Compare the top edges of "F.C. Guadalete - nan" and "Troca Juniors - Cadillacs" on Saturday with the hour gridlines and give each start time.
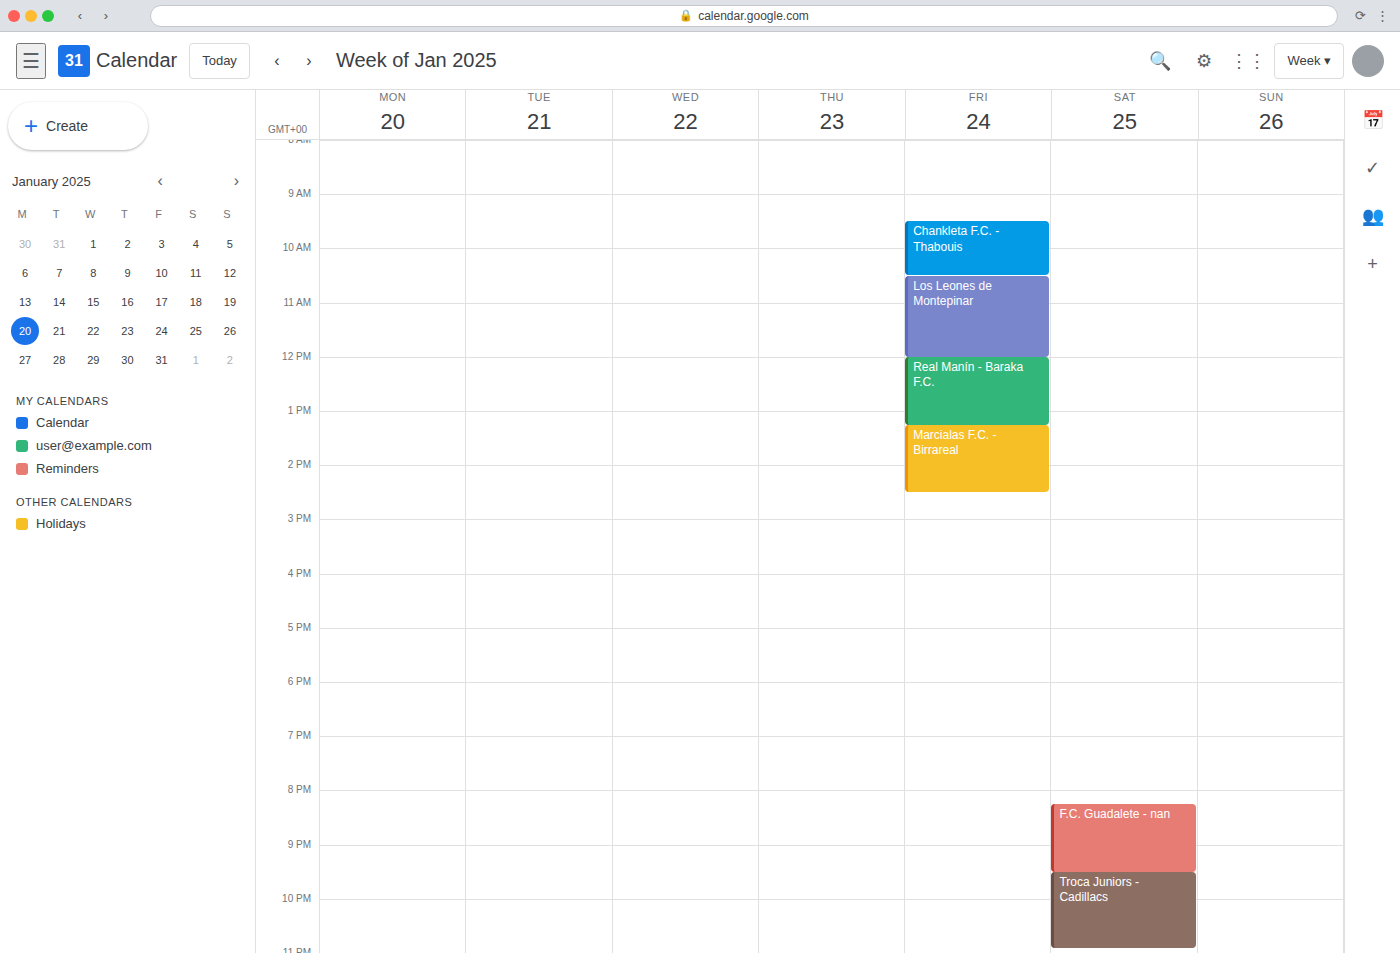
"F.C. Guadalete - nan": 20:15, neither: a quarter of the way from the 20:00 line to the 21:00 line. "Troca Juniors - Cadillacs": 21:30, halfway between the 21:00 and 22:00 lines.